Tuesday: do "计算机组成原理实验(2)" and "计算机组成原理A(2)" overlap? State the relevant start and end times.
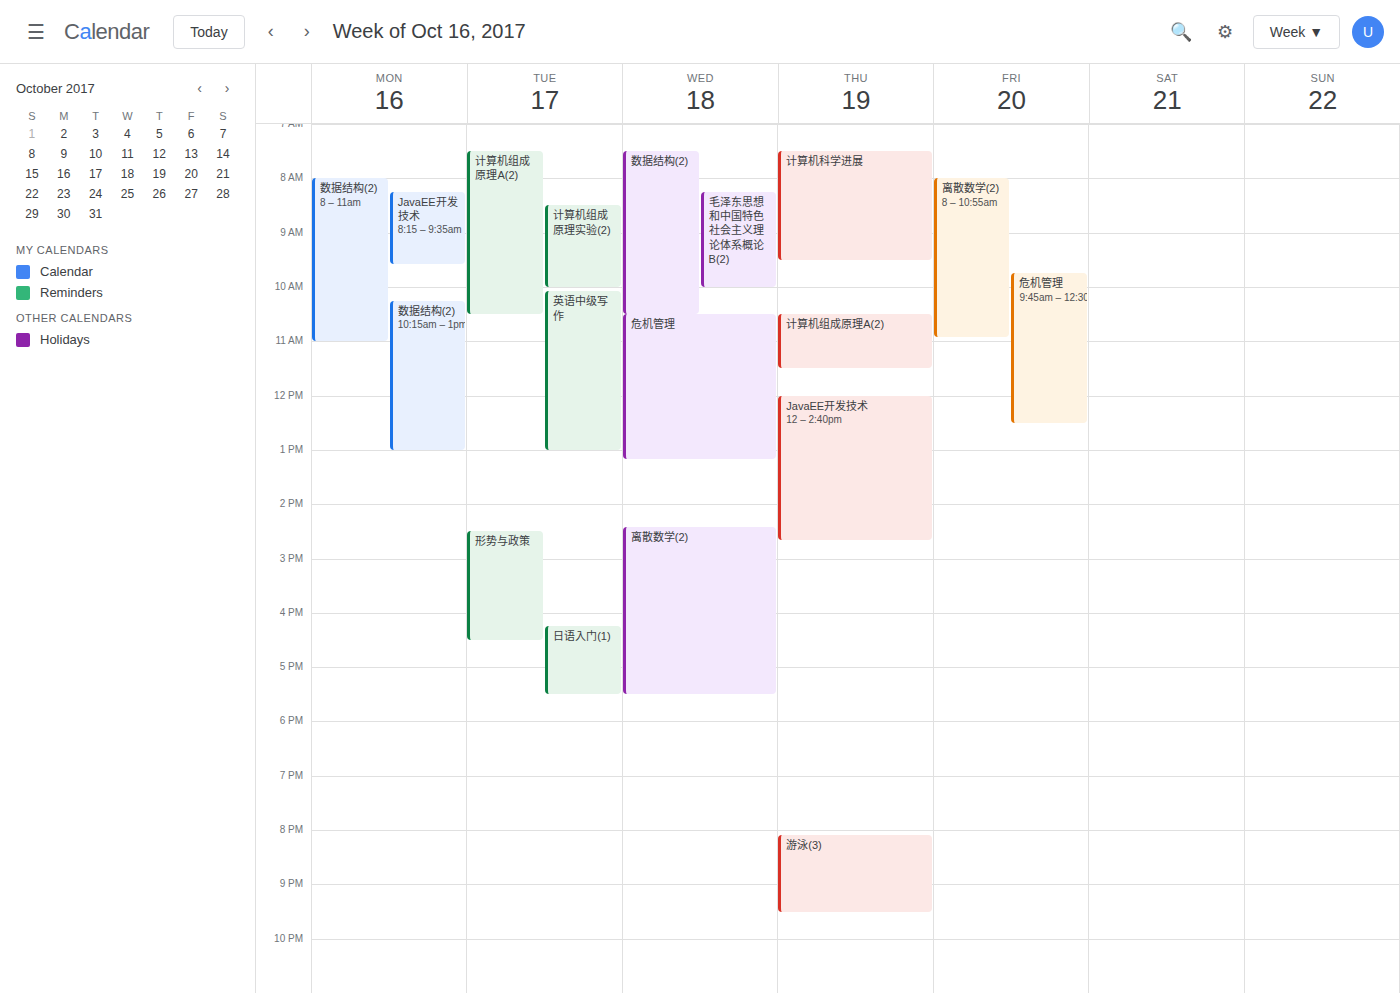
"计算机组成原理实验(2)" runs 8:30 AM to 10:00 AM, inside "计算机组成原理A(2)" -- they overlap.